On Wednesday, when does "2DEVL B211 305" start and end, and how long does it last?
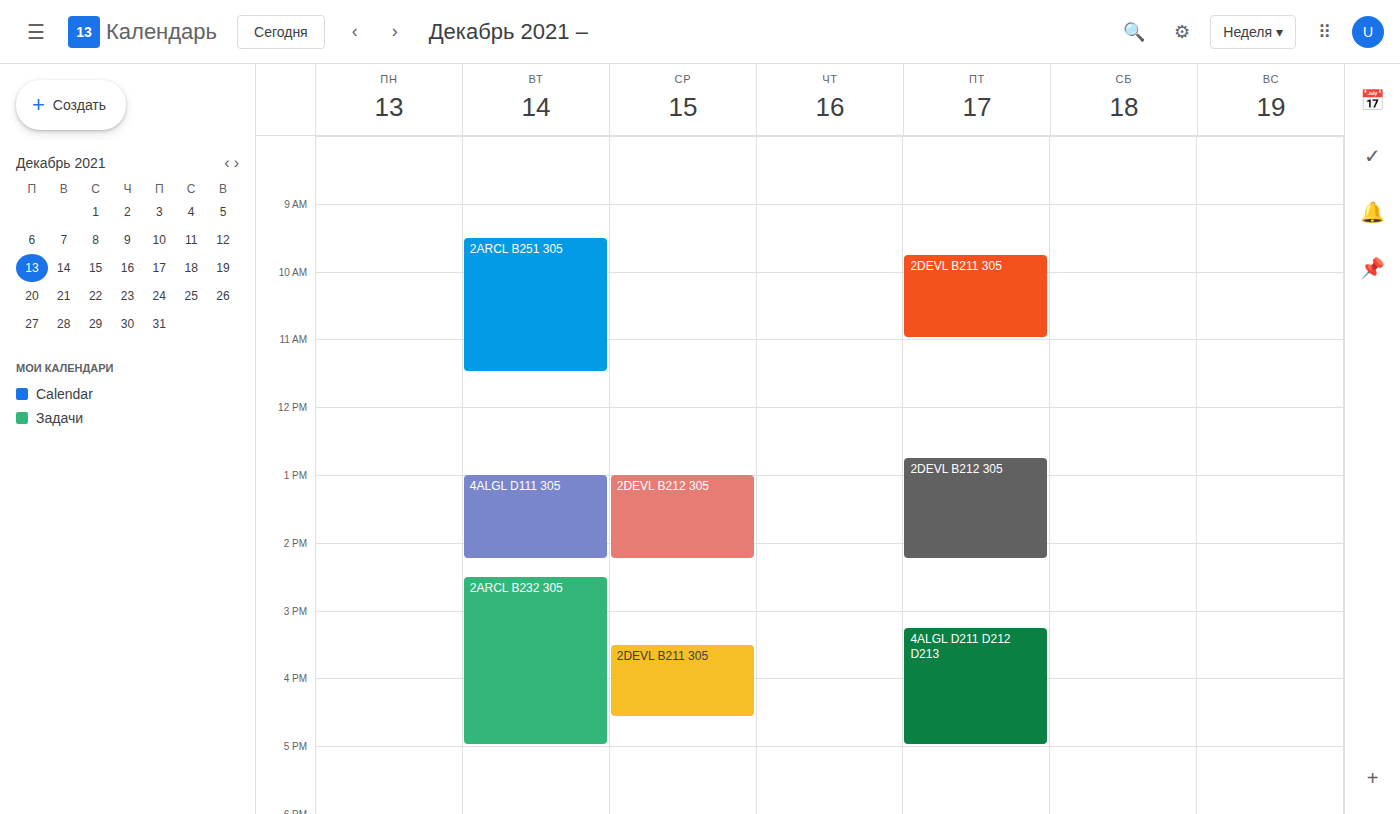
3:30 PM to 4:35 PM, 1 hour 5 minutes